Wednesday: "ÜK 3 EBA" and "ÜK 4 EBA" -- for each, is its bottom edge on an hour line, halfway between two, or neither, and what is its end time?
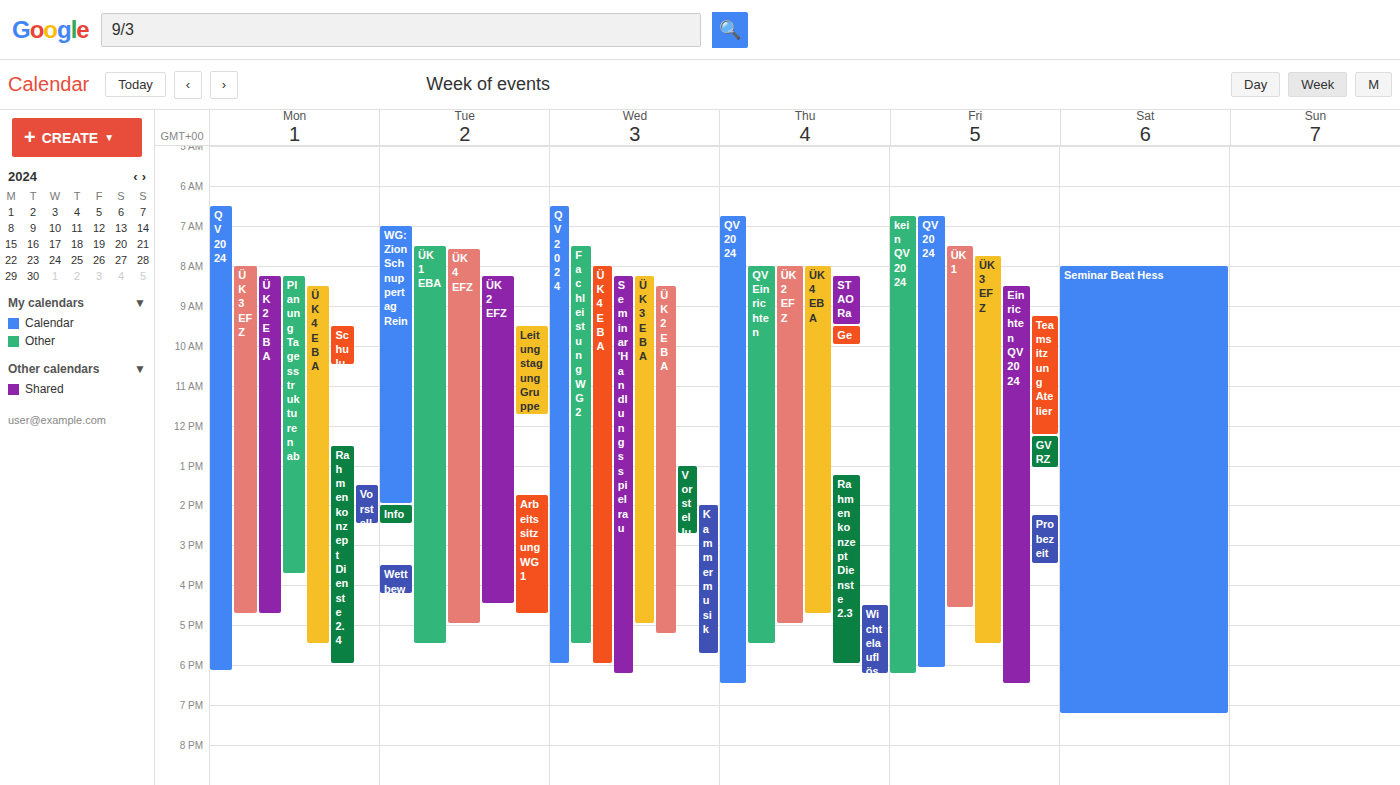
"ÜK 3 EBA": 5:00 PM, exactly on the 5 PM line. "ÜK 4 EBA": 6:00 PM, exactly on the 6 PM line.